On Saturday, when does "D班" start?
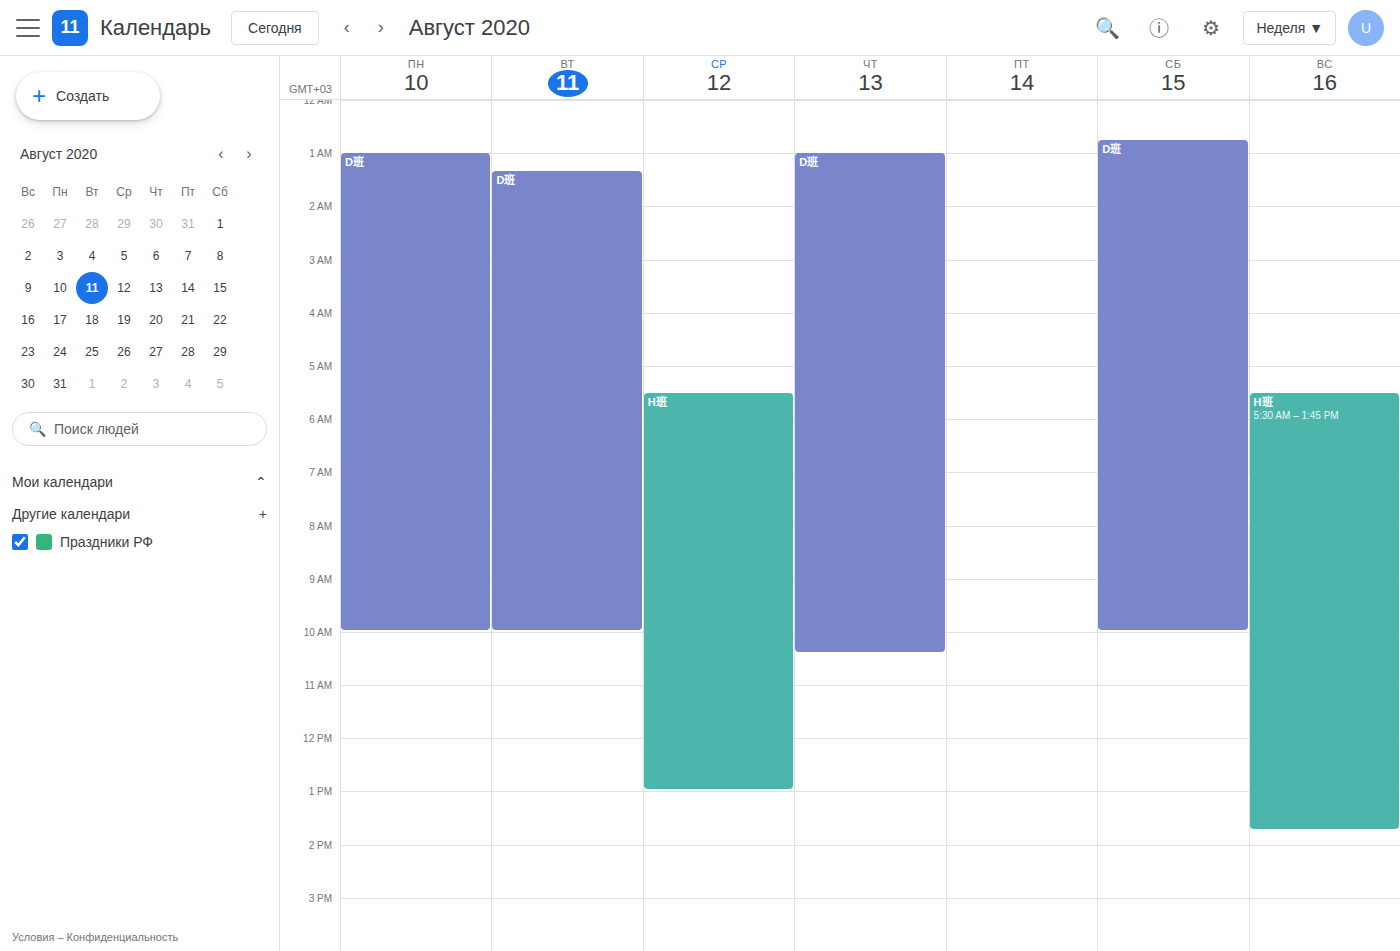
12:45 AM